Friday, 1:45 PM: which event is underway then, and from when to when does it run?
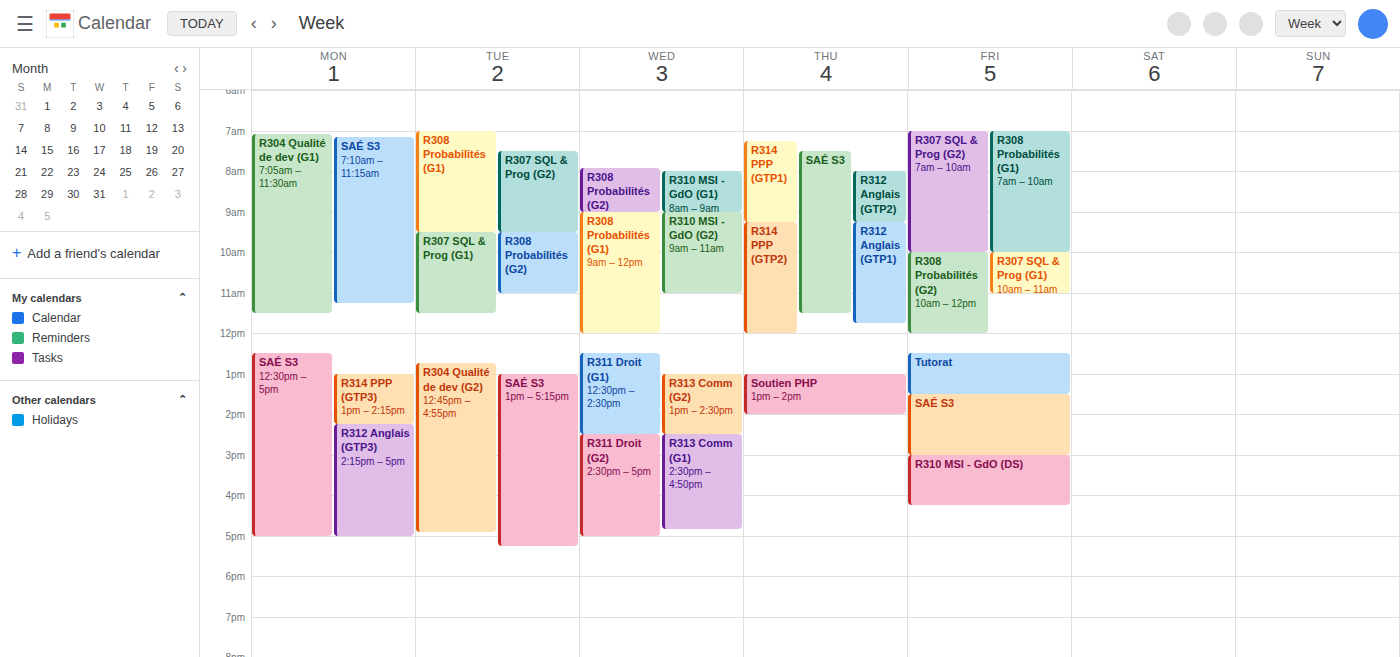
"SAÉ S3", 1:30 PM to 3:00 PM